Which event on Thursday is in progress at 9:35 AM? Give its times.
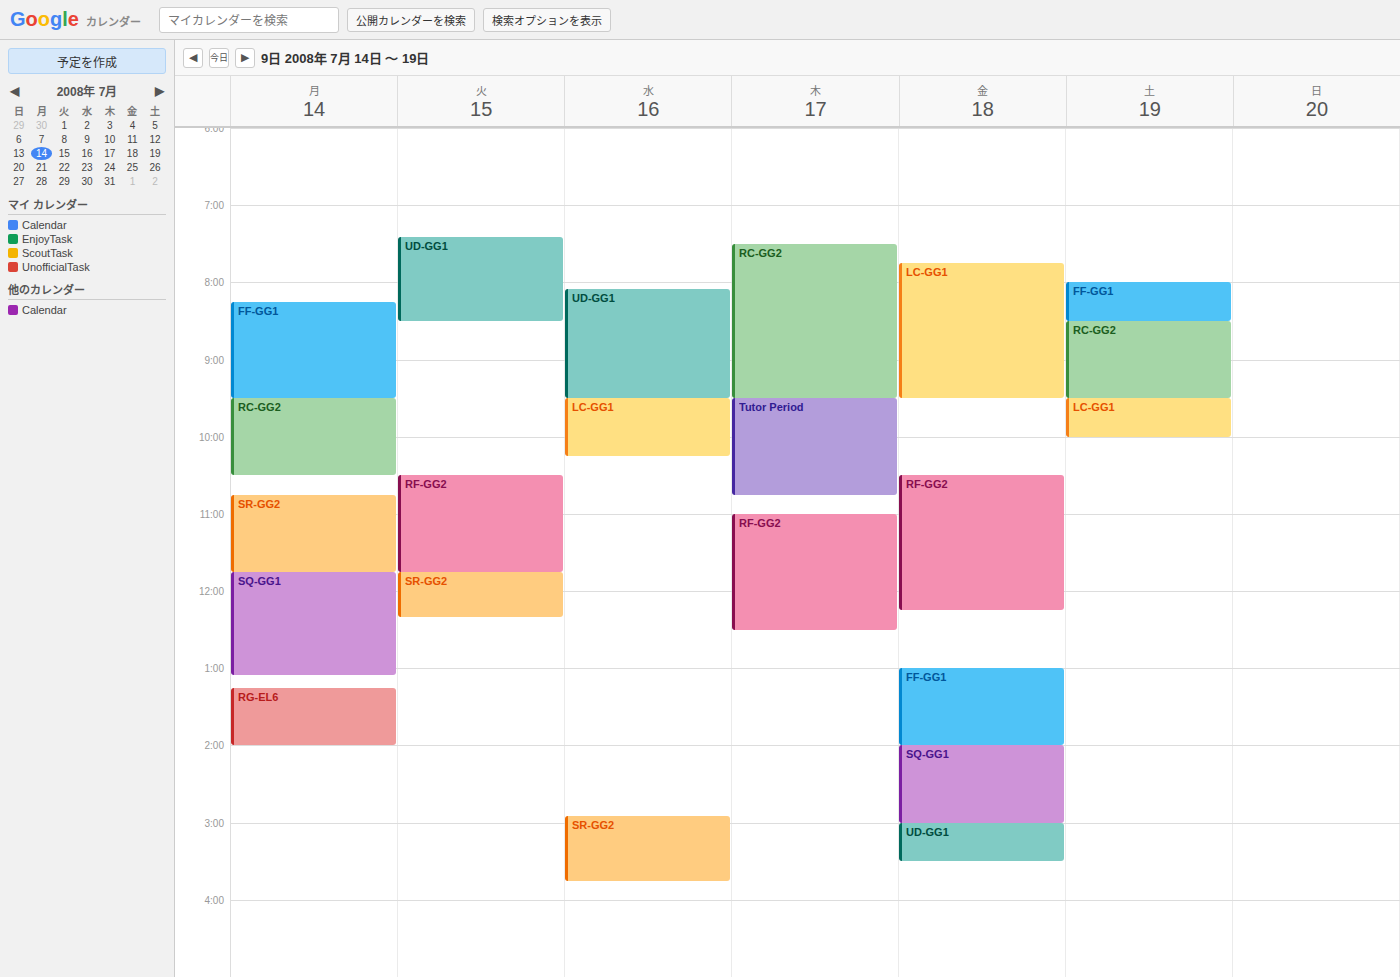
"Tutor Period", 9:30 AM to 10:45 AM